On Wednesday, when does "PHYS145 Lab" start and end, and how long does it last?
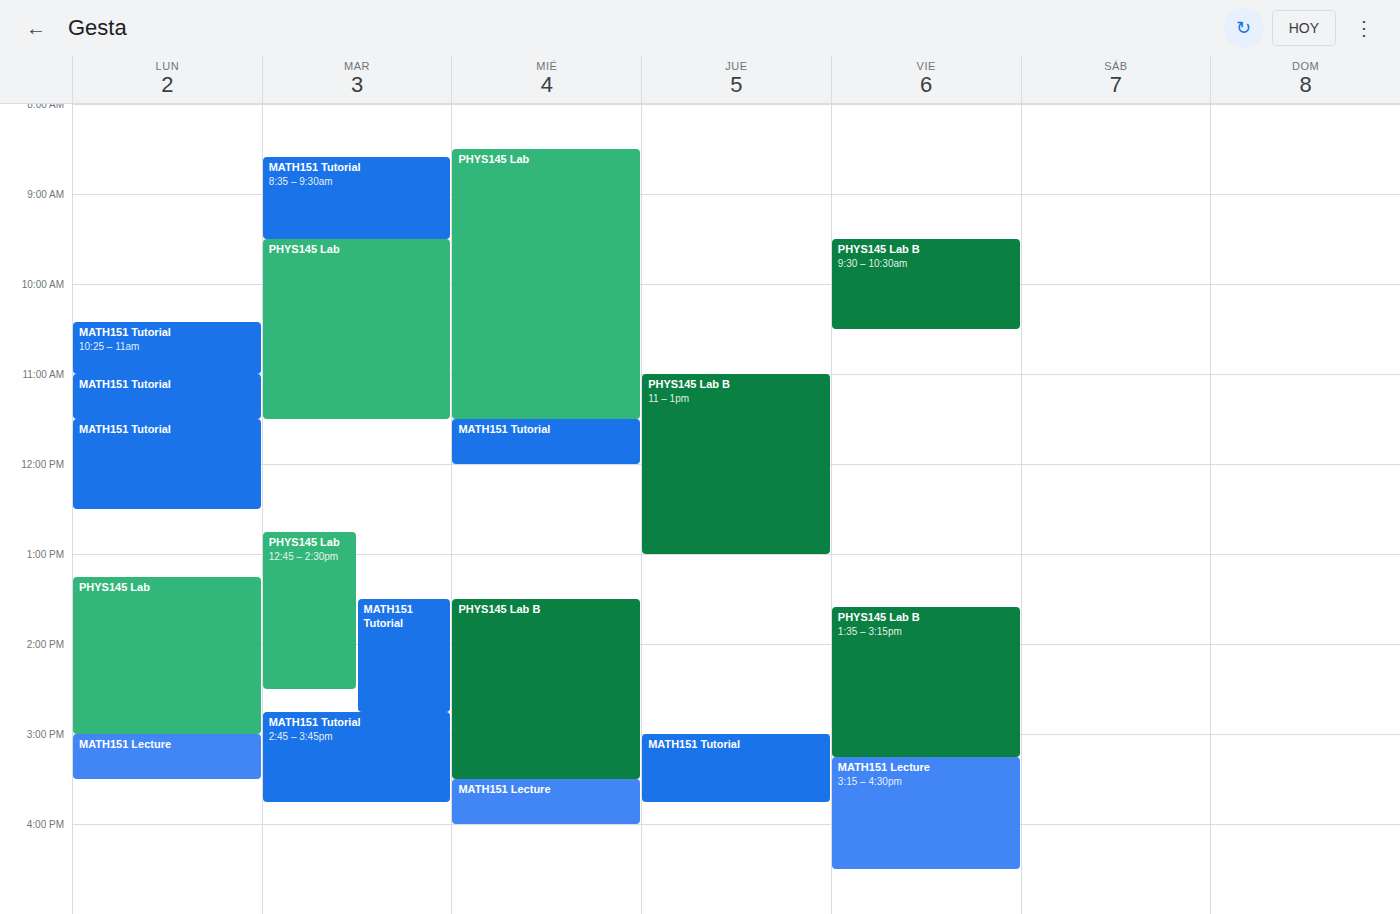
8:30 AM to 11:30 AM, 3 hours